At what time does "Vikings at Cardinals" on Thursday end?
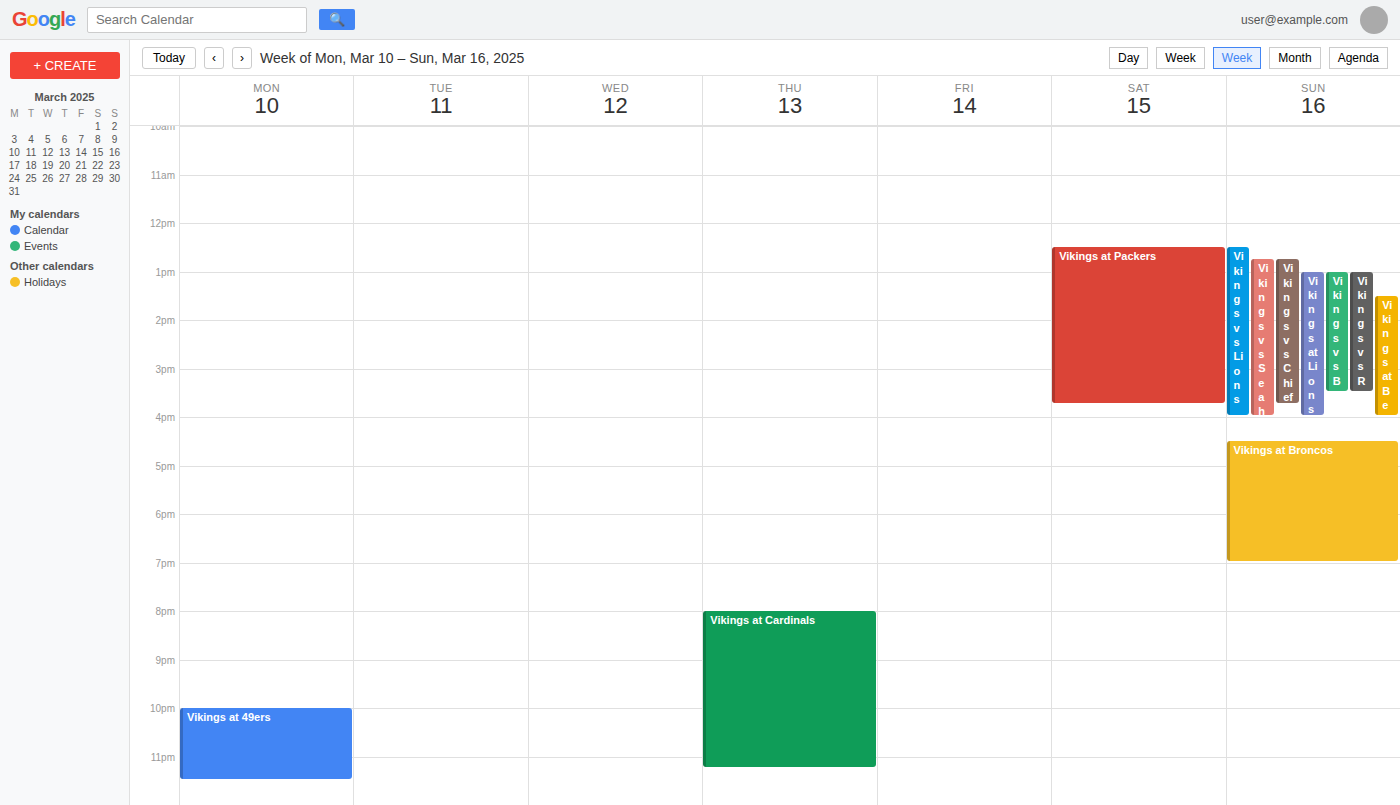
11:15 PM